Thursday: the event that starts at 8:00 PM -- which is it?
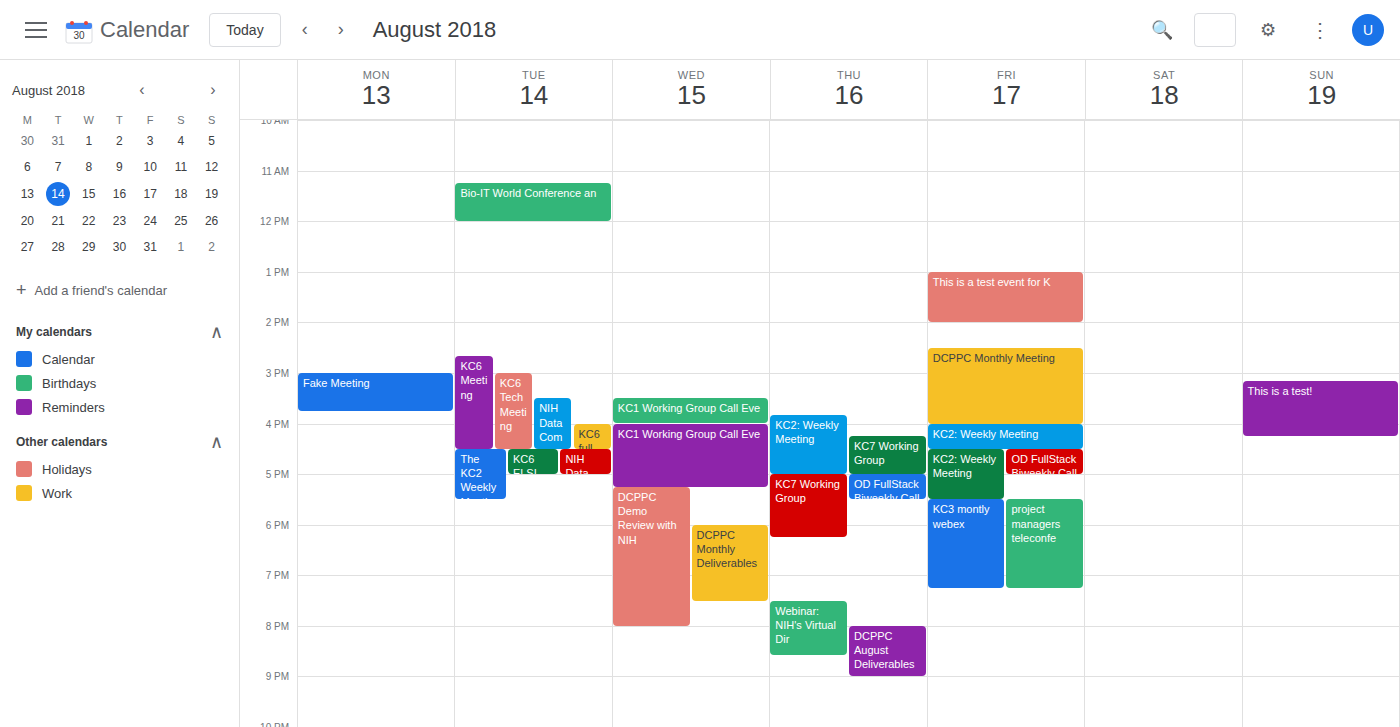
"DCPPC August Deliverables"